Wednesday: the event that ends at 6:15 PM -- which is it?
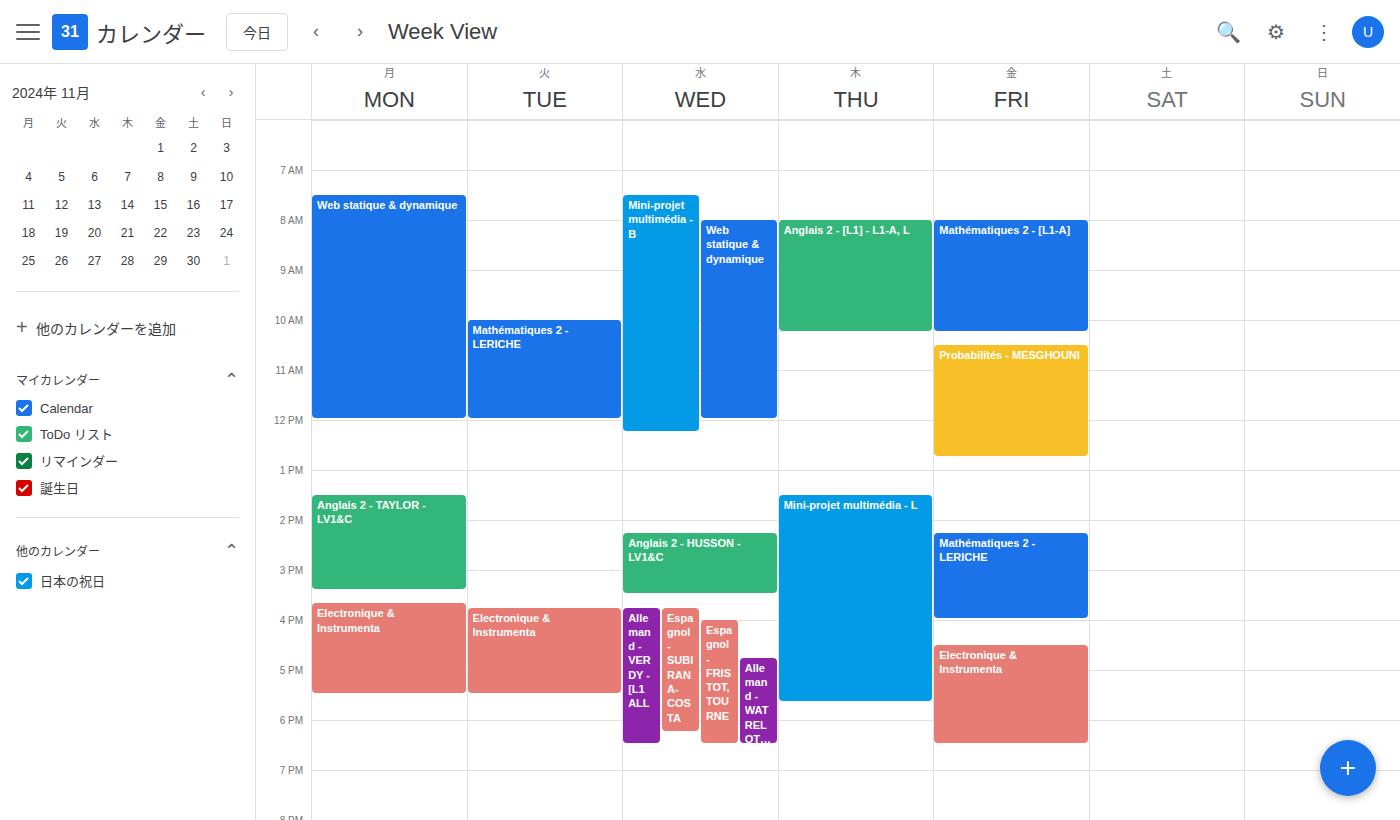
"Espagnol - SUBIRANA-COSTA"